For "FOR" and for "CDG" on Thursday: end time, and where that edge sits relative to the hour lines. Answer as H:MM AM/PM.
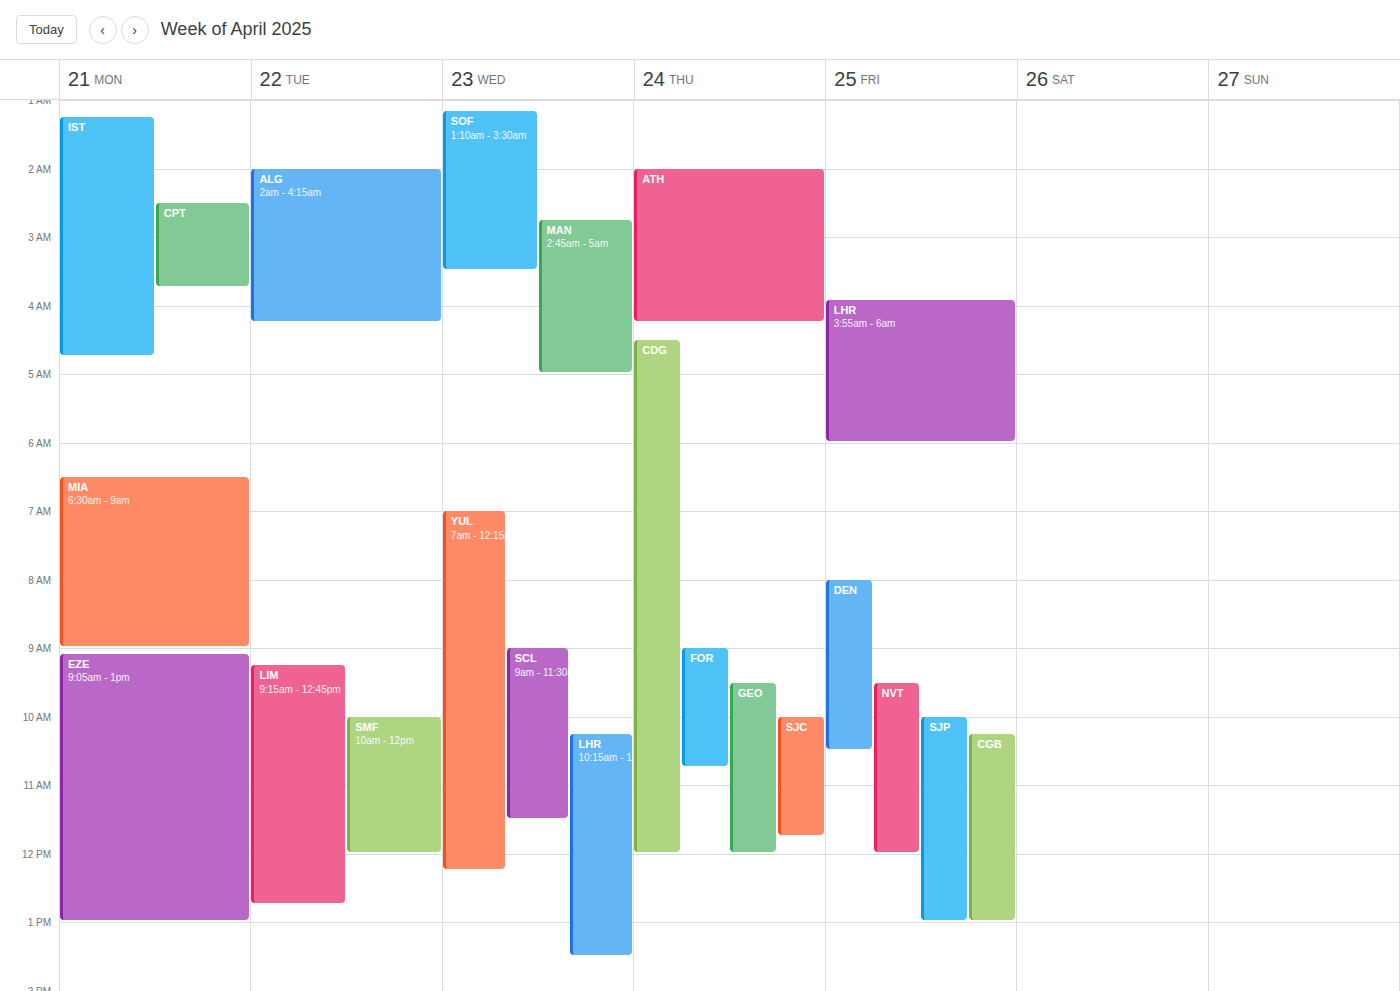
"FOR": 10:45 AM, neither: three quarters of the way from the 10 AM line to the 11 AM line. "CDG": 12:00 PM, exactly on the 12 PM line.